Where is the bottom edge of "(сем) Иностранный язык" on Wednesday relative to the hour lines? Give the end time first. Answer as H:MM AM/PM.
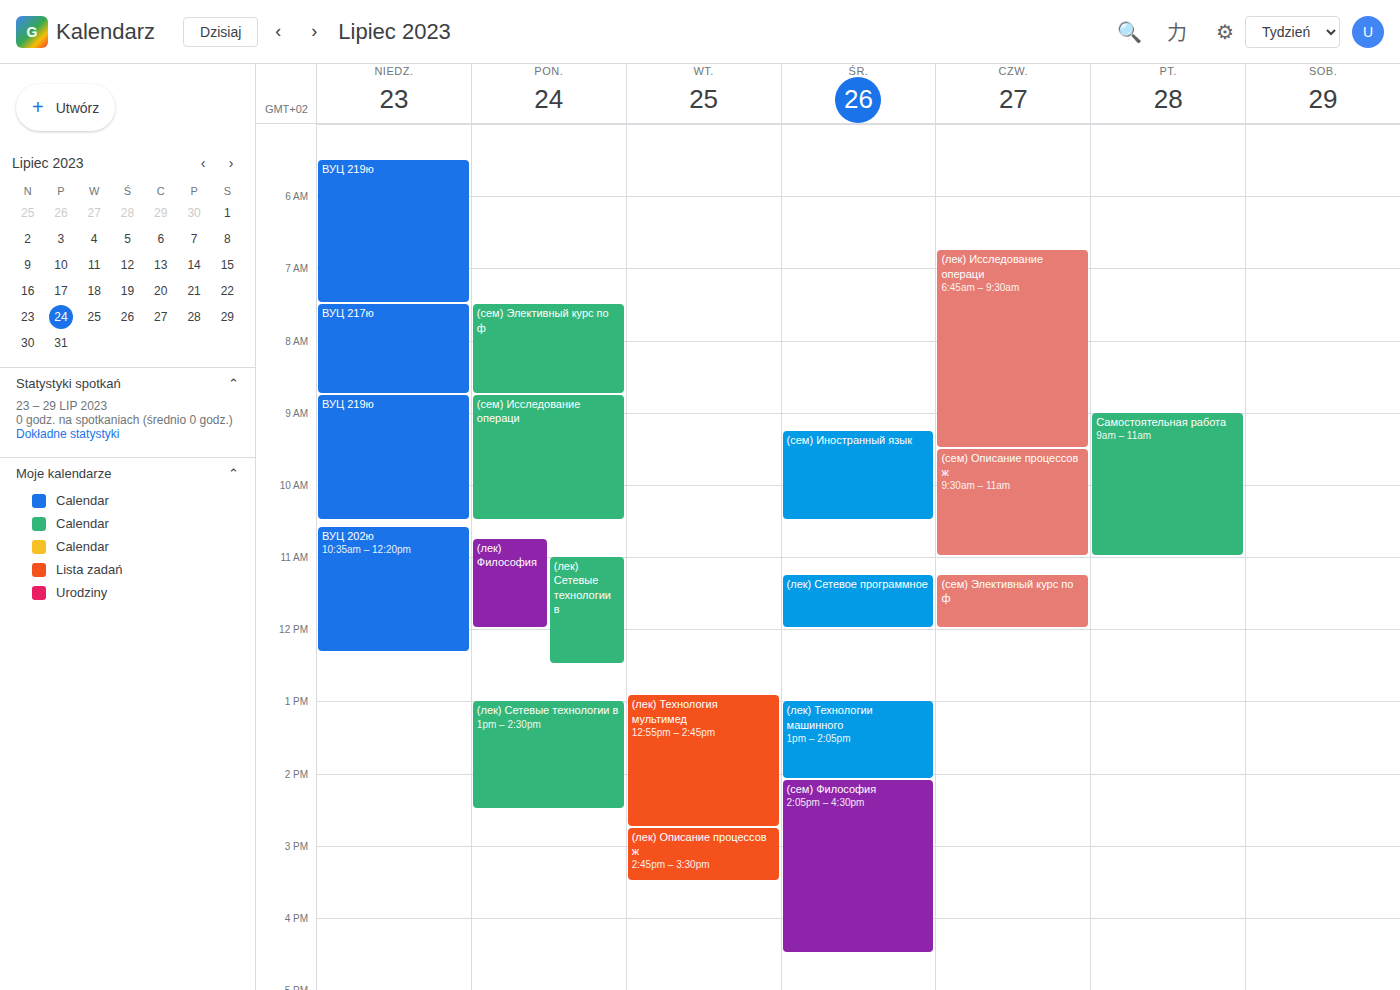
10:30 AM -- halfway between the 10 AM and 11 AM lines.